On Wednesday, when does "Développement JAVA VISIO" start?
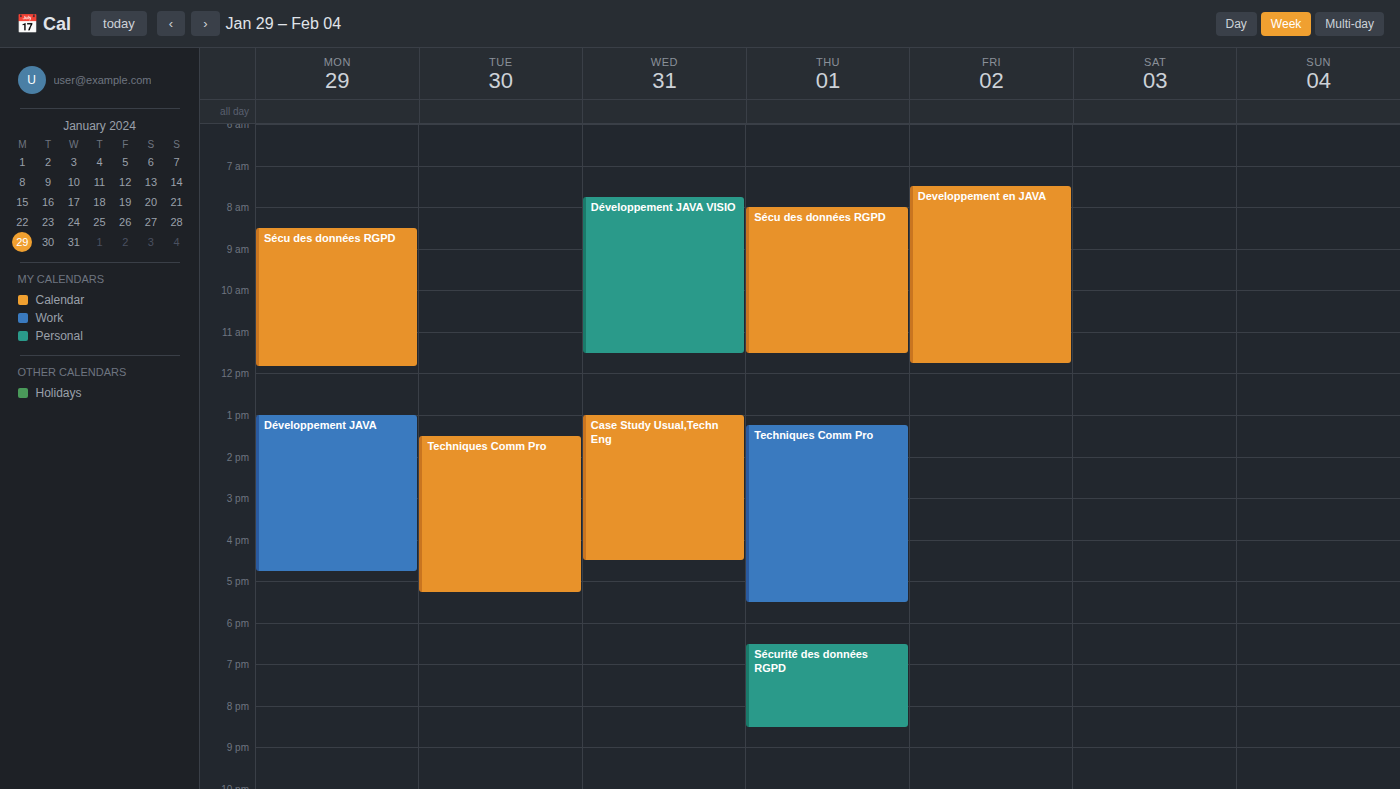
7:45 AM